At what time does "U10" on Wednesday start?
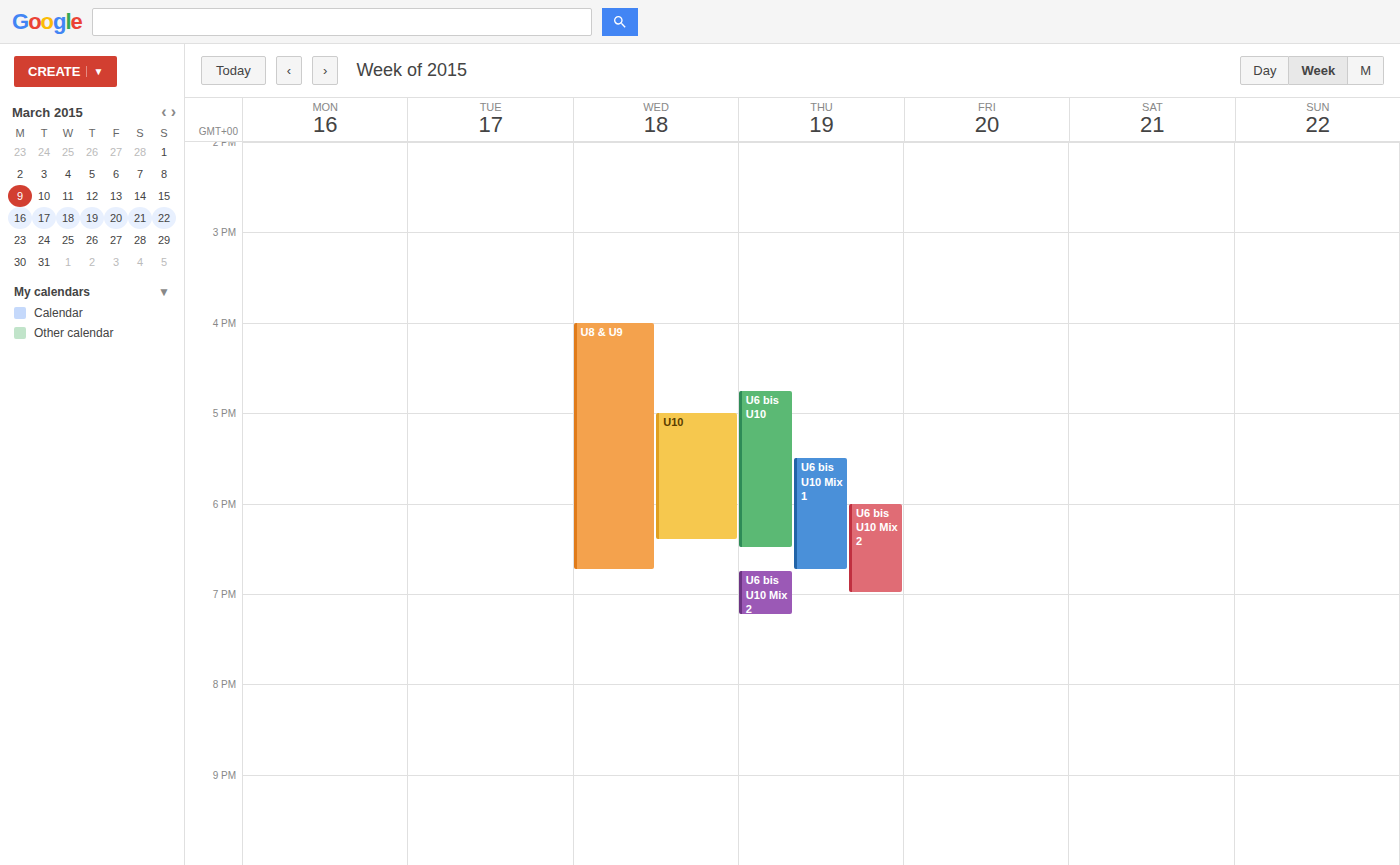
17:00